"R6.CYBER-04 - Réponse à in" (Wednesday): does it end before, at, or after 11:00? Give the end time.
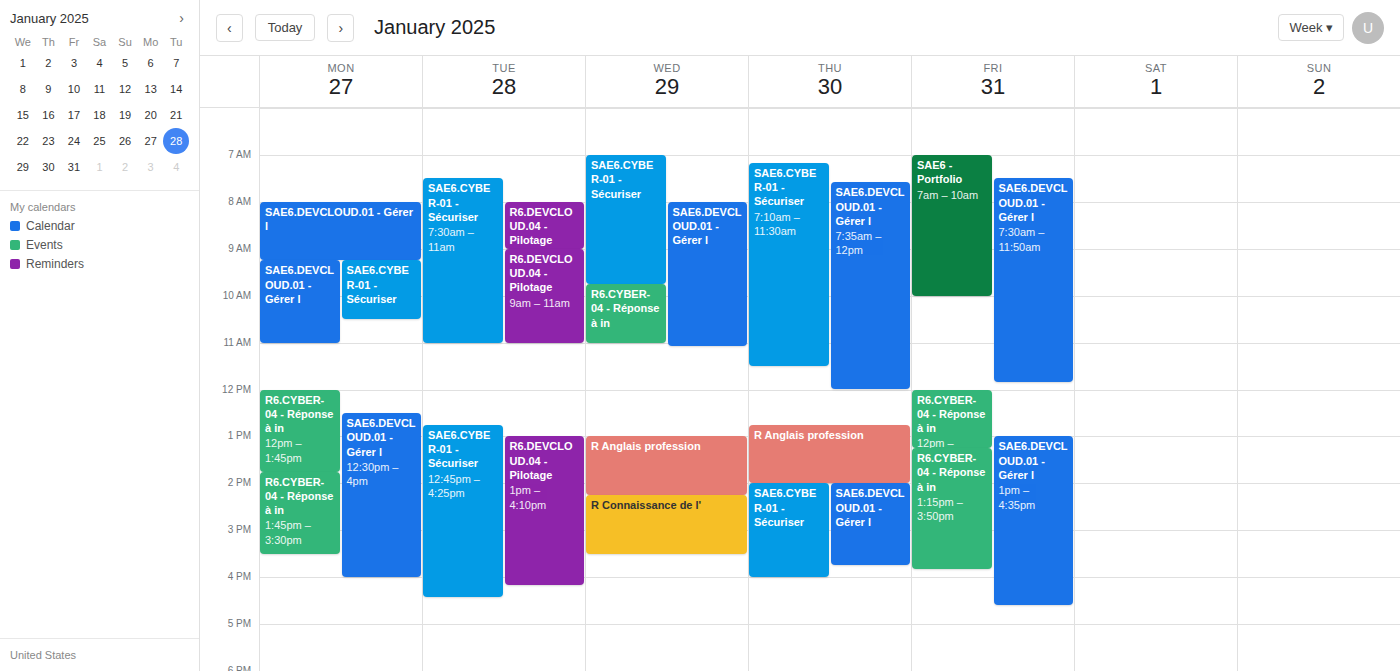
11:00 -- exactly at 11:00, on the 11:00 line.